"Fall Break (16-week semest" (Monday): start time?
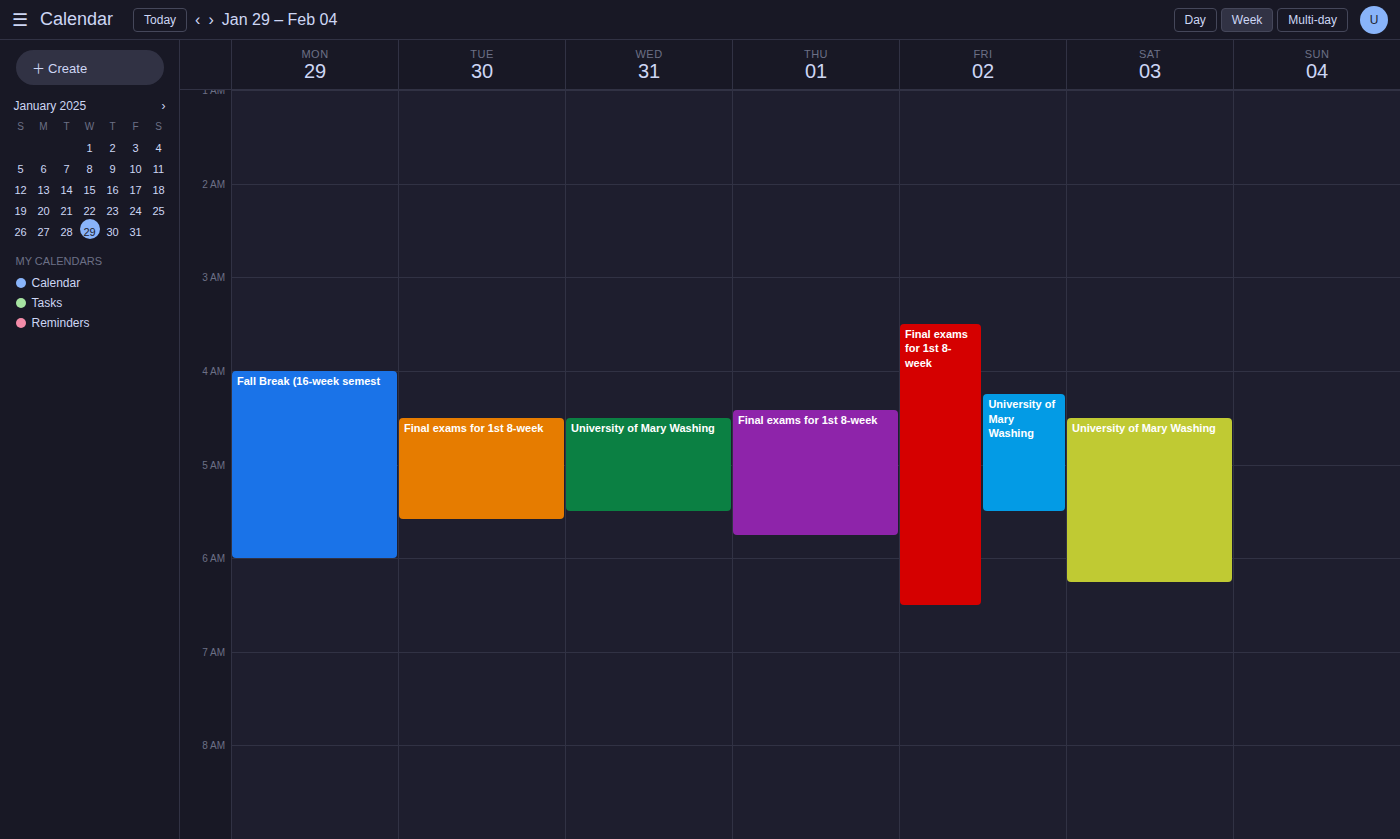
4:00 AM